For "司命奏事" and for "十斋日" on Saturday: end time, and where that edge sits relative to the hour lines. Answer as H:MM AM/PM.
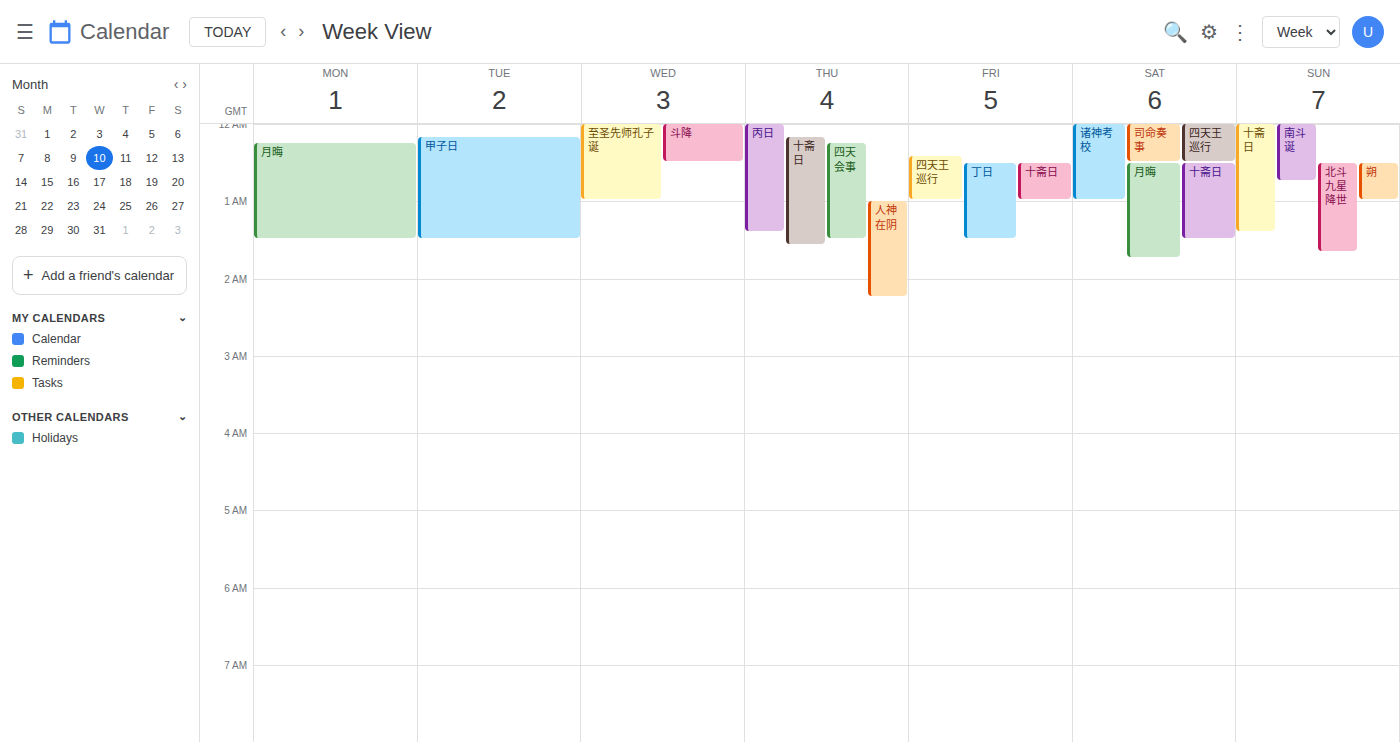
"司命奏事": 12:30 AM, halfway between the 12 AM and 1 AM lines. "十斋日": 1:30 AM, halfway between the 1 AM and 2 AM lines.